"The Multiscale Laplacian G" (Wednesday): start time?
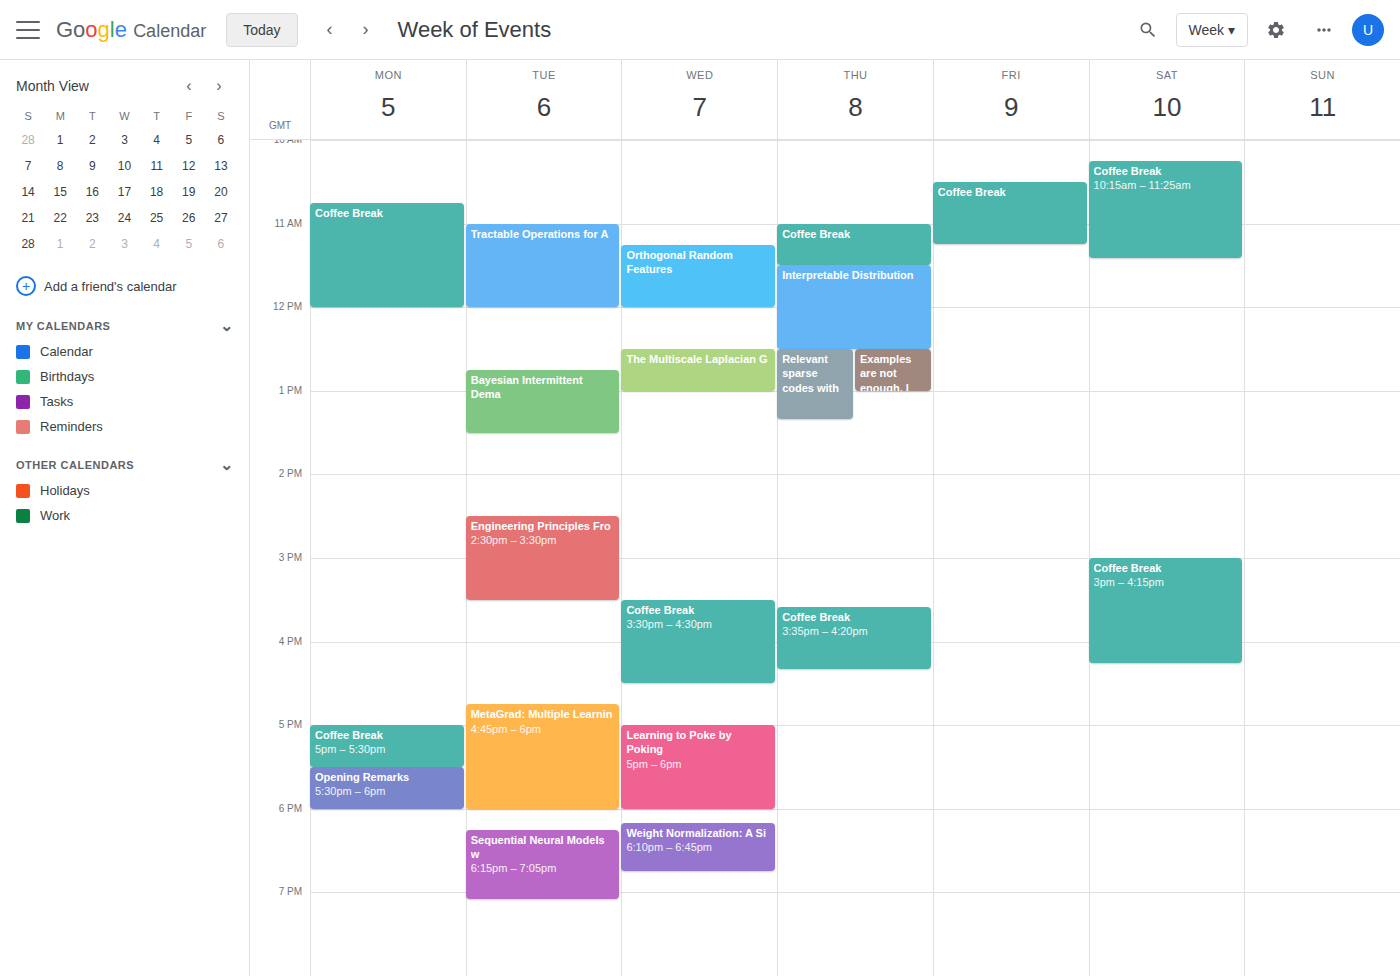
12:30 PM